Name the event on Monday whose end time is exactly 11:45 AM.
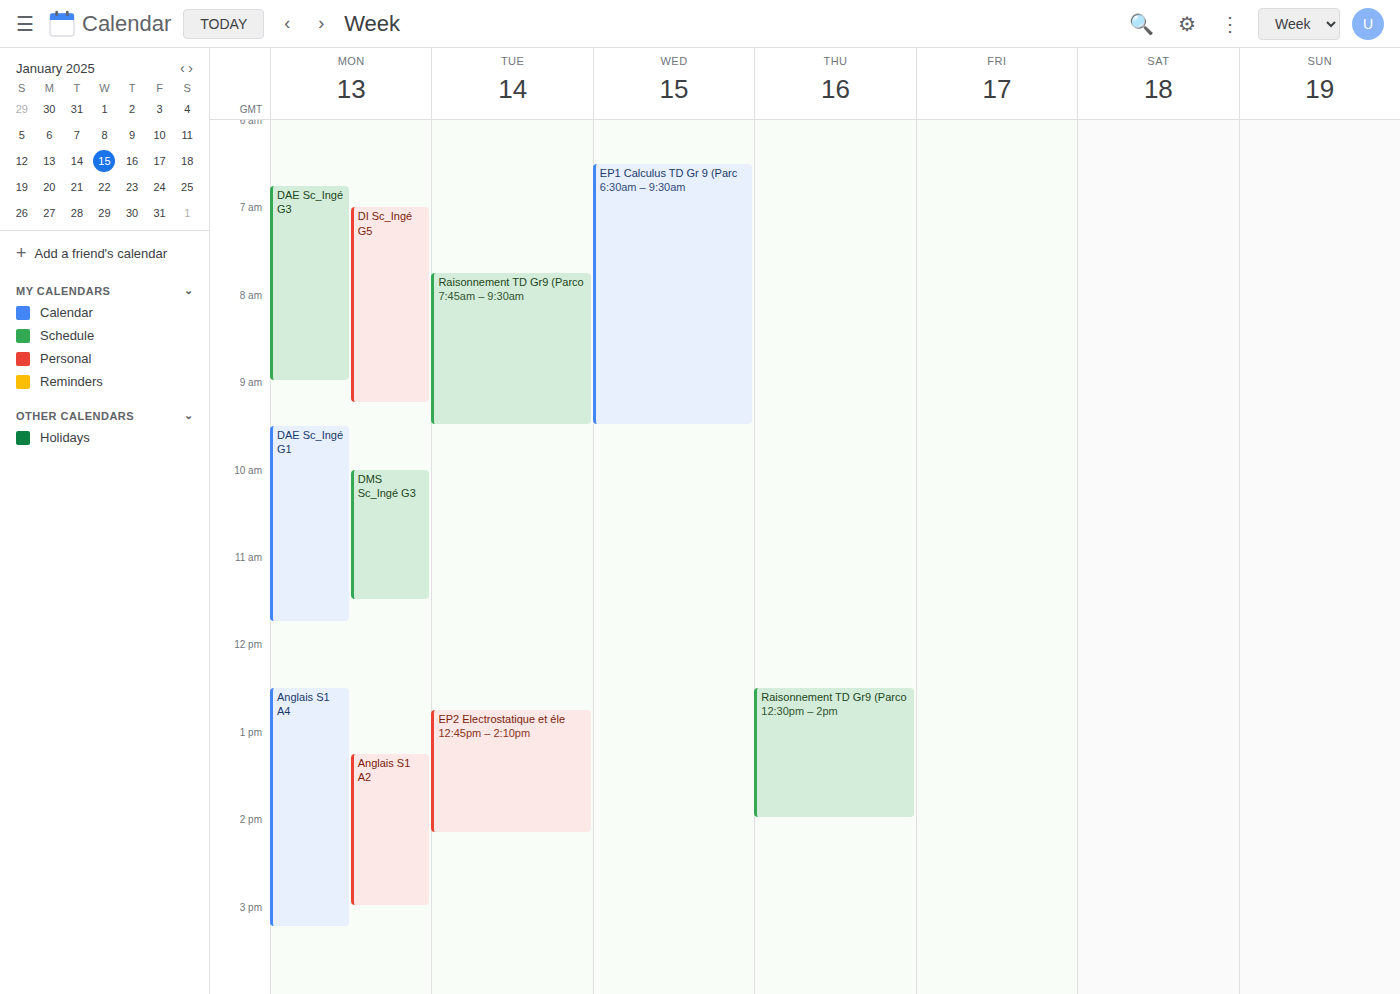
"DAE Sc_Ingé G1"